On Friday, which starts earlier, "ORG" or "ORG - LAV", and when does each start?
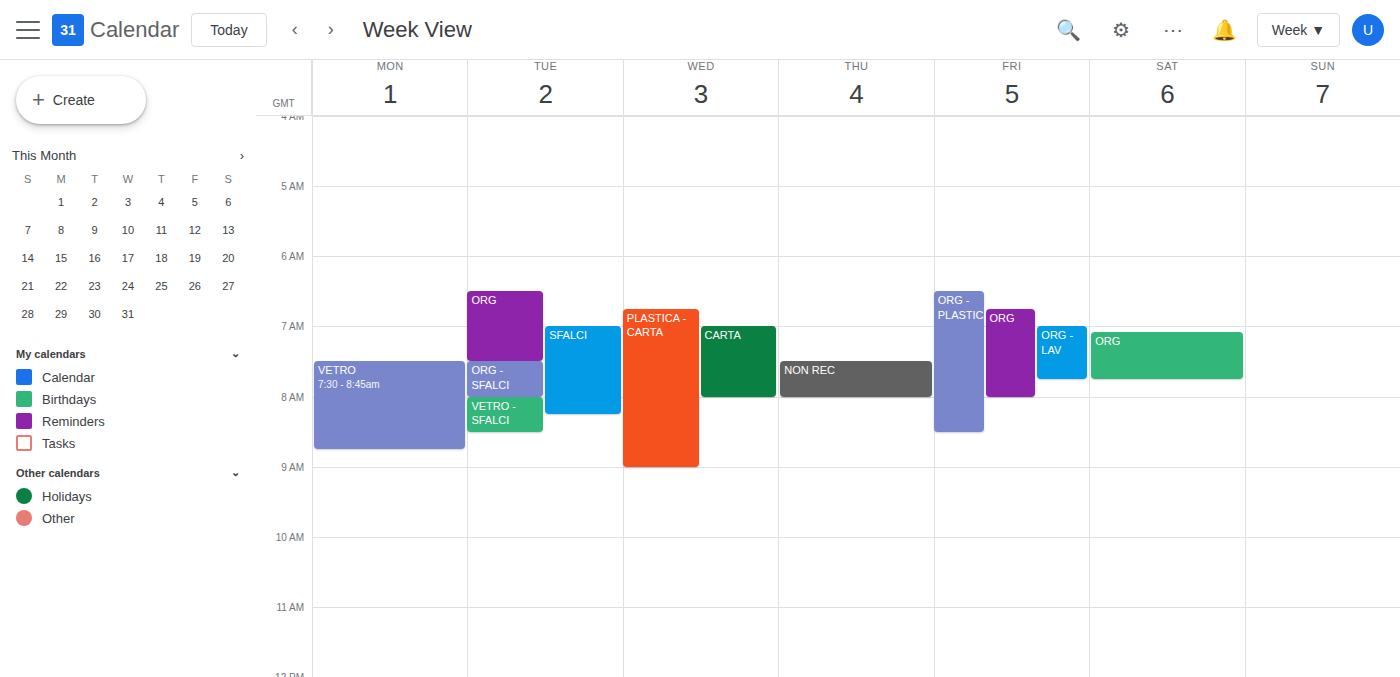
"ORG" 6:45 AM; "ORG - LAV" 7:00 AM.